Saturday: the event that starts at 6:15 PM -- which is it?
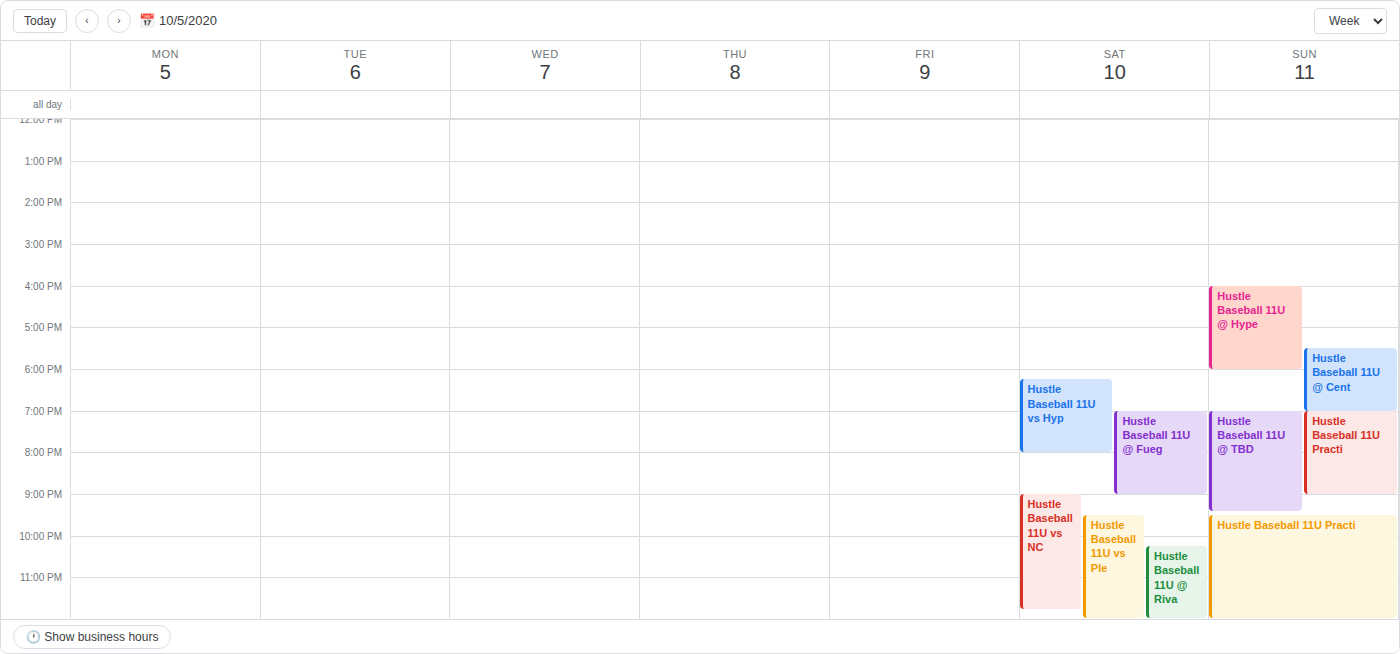
"Hustle Baseball 11U vs Hyp"